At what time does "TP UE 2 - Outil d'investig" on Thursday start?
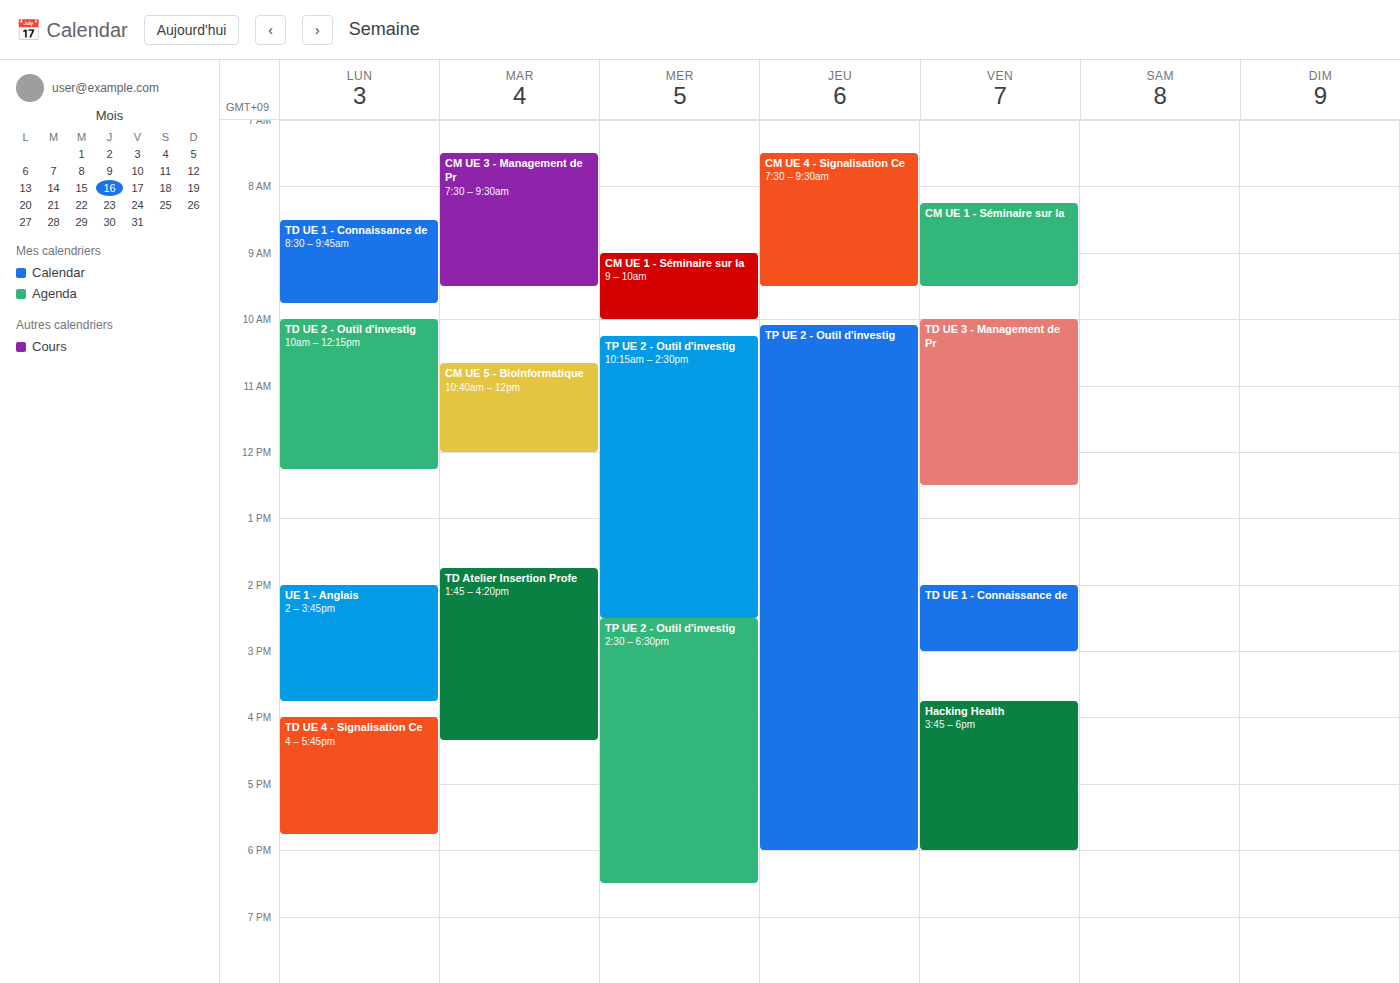
10:05 AM